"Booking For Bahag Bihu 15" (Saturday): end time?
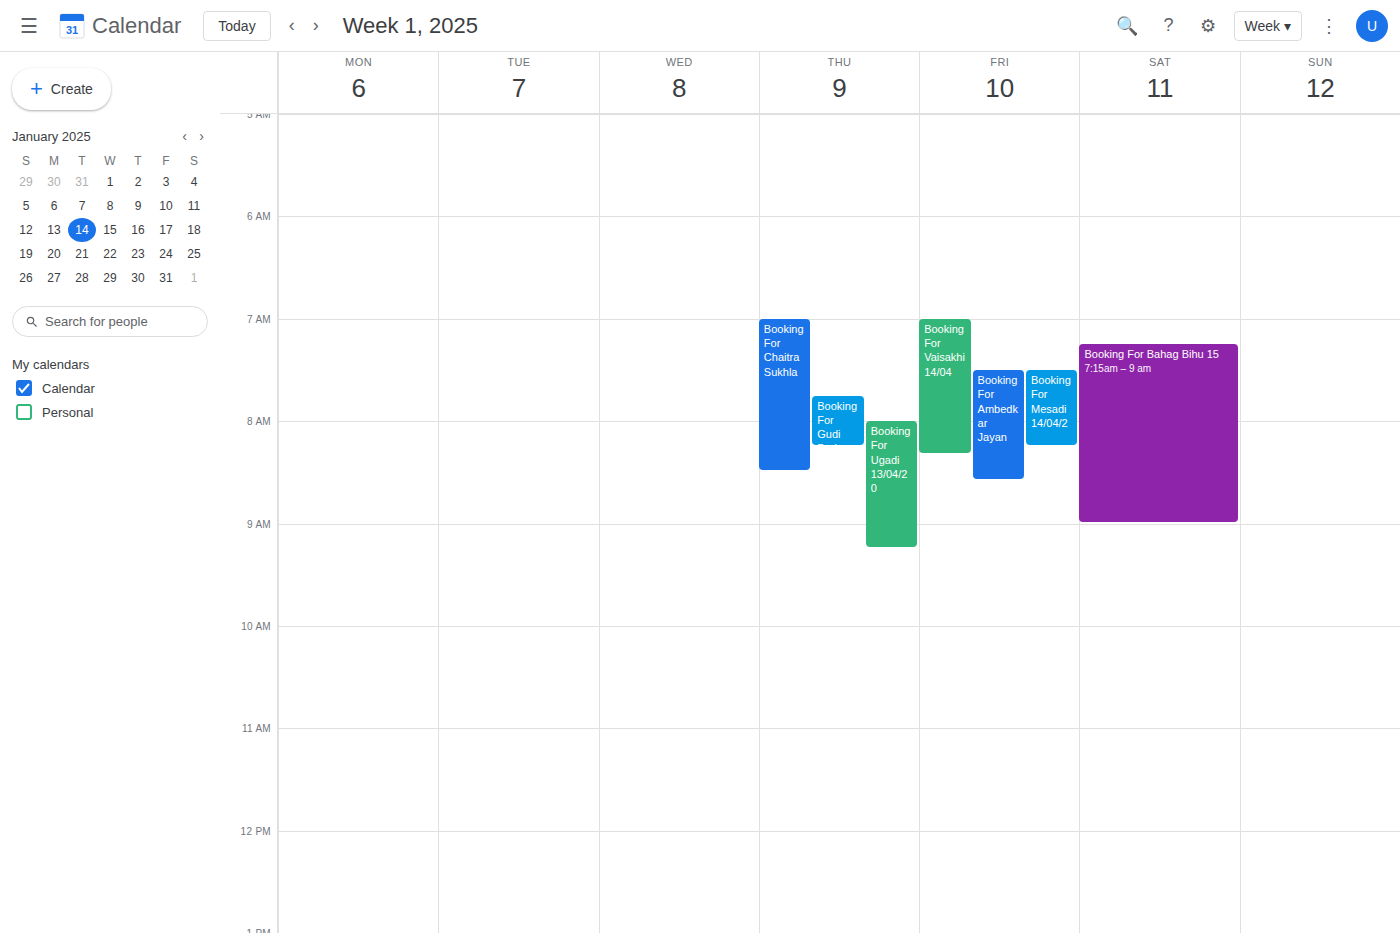
09:00